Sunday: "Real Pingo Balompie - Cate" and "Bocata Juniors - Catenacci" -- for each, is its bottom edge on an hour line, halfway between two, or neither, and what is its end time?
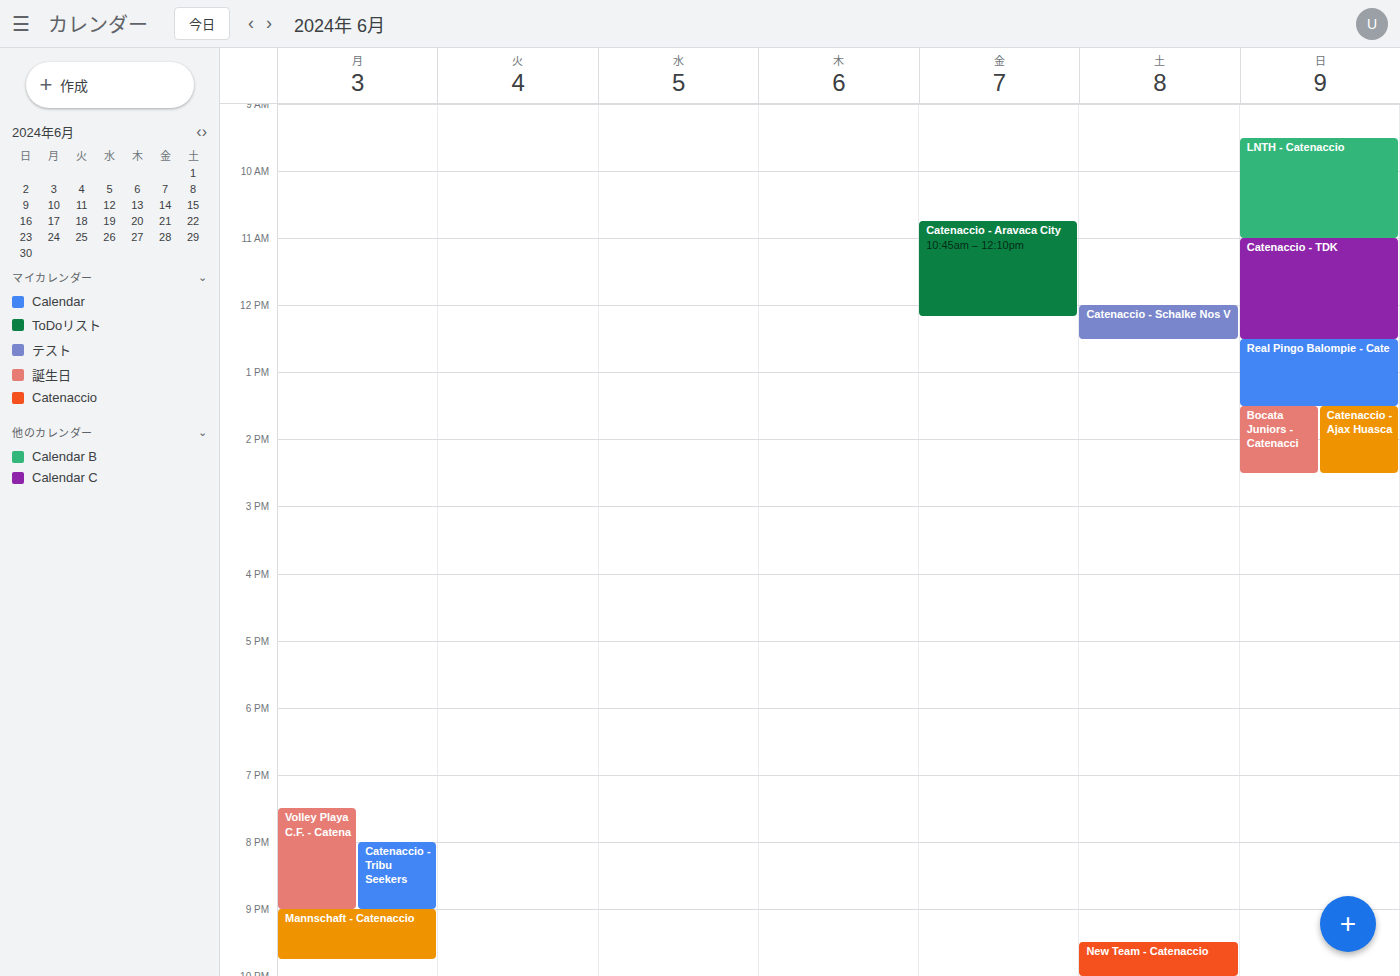
"Real Pingo Balompie - Cate": 1:30 PM, halfway between the 1 PM and 2 PM lines. "Bocata Juniors - Catenacci": 2:30 PM, halfway between the 2 PM and 3 PM lines.